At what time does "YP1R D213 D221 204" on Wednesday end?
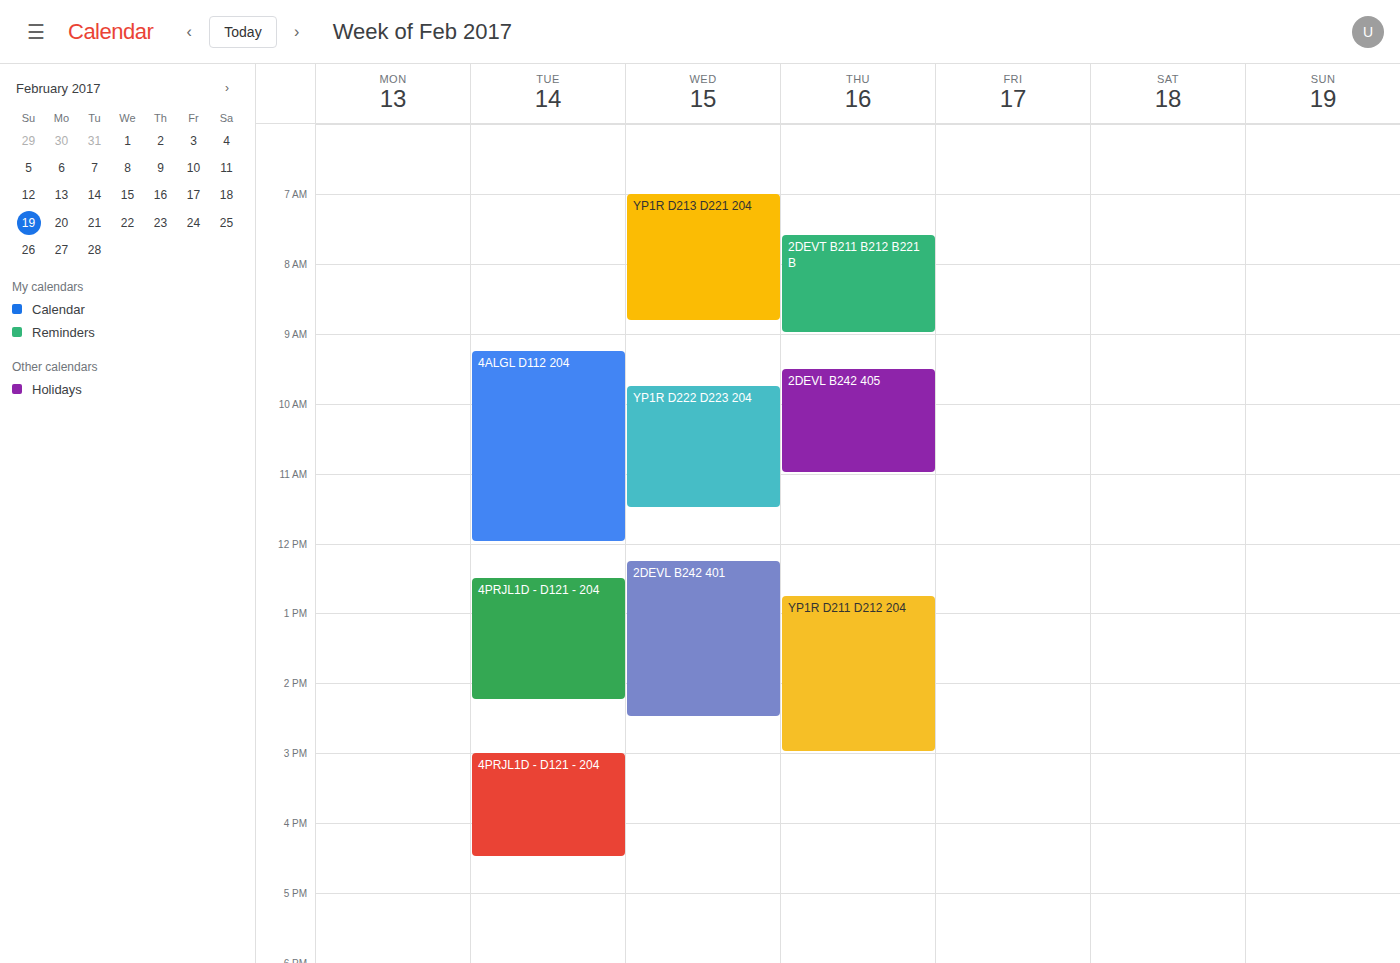
8:50 AM